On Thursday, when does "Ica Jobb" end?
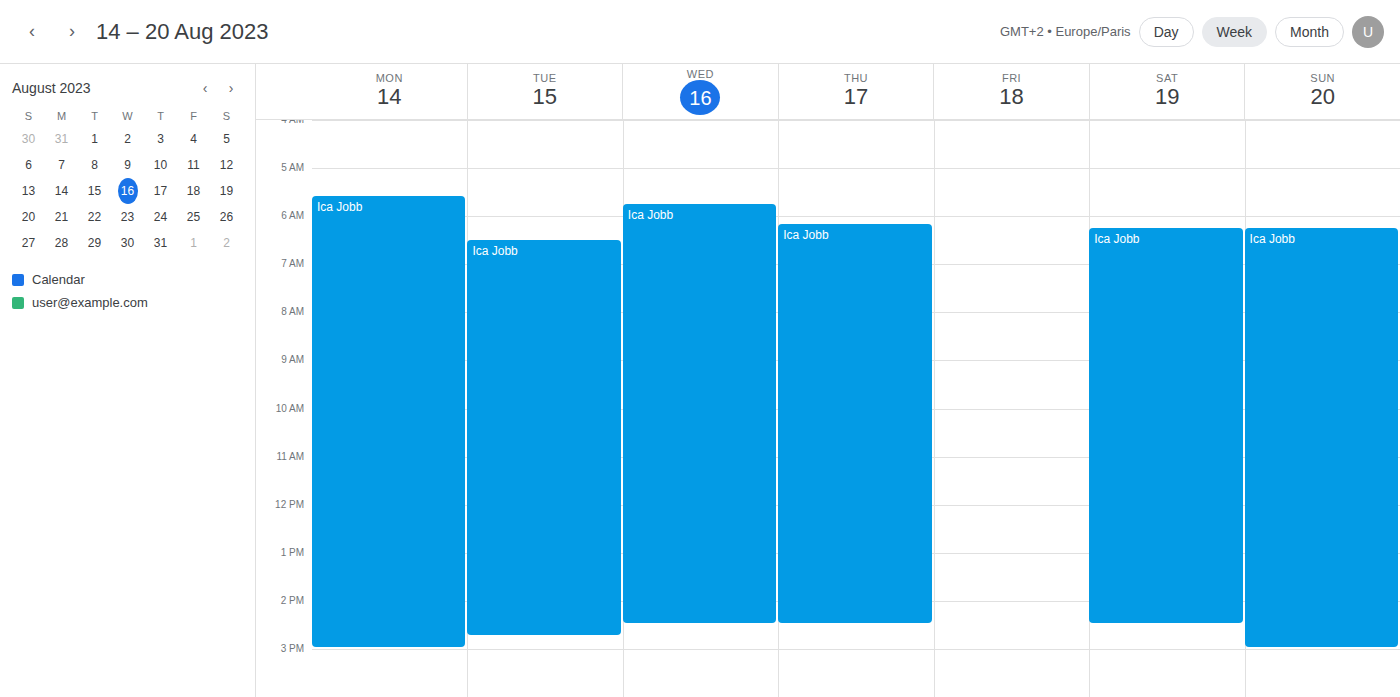
2:30 PM